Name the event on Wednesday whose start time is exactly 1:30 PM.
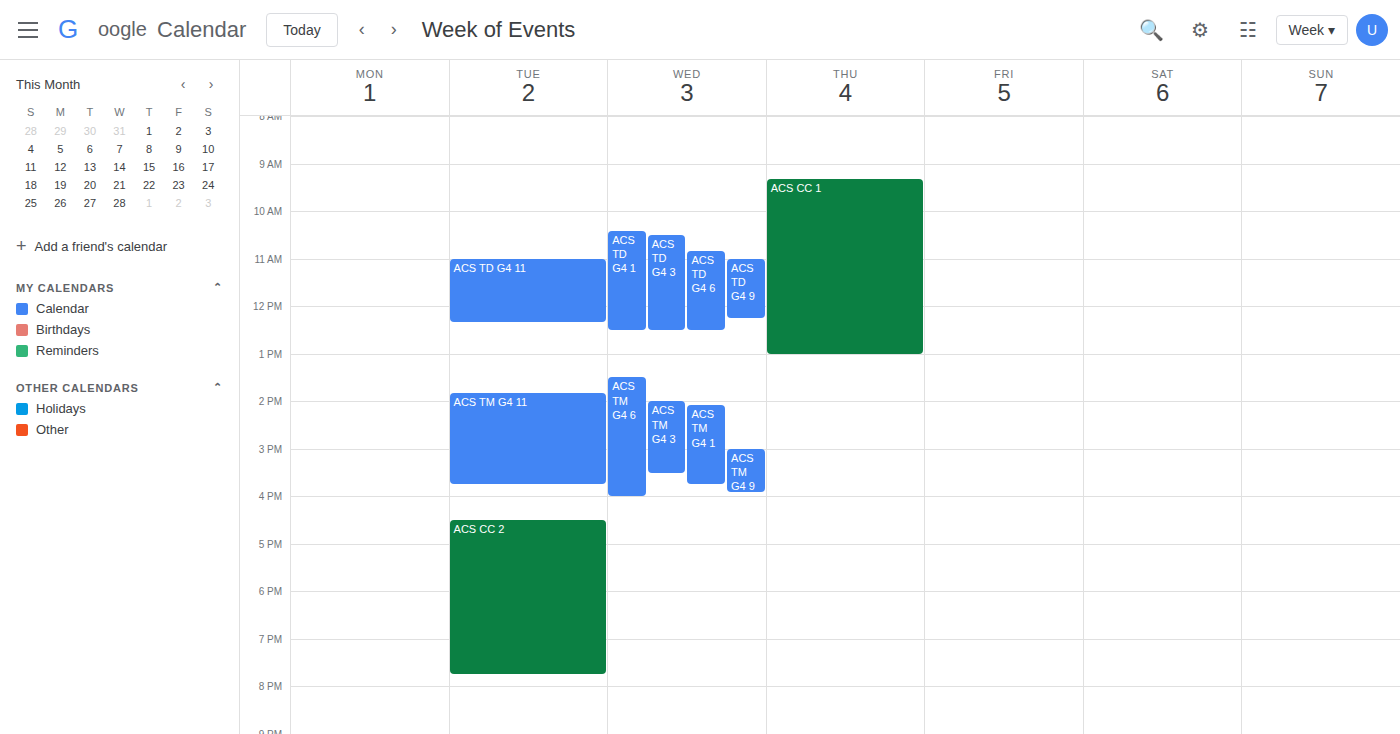
"ACS TM G4 6"